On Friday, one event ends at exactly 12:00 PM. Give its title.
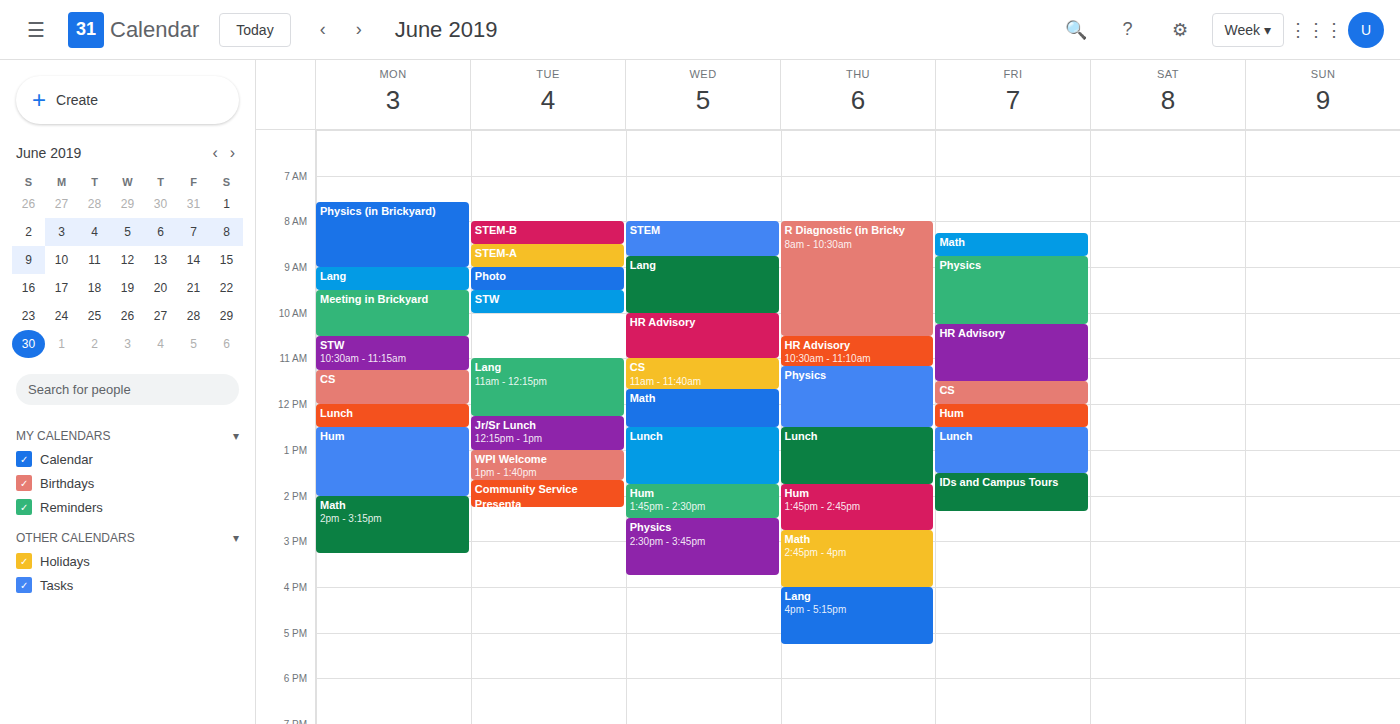
"CS"